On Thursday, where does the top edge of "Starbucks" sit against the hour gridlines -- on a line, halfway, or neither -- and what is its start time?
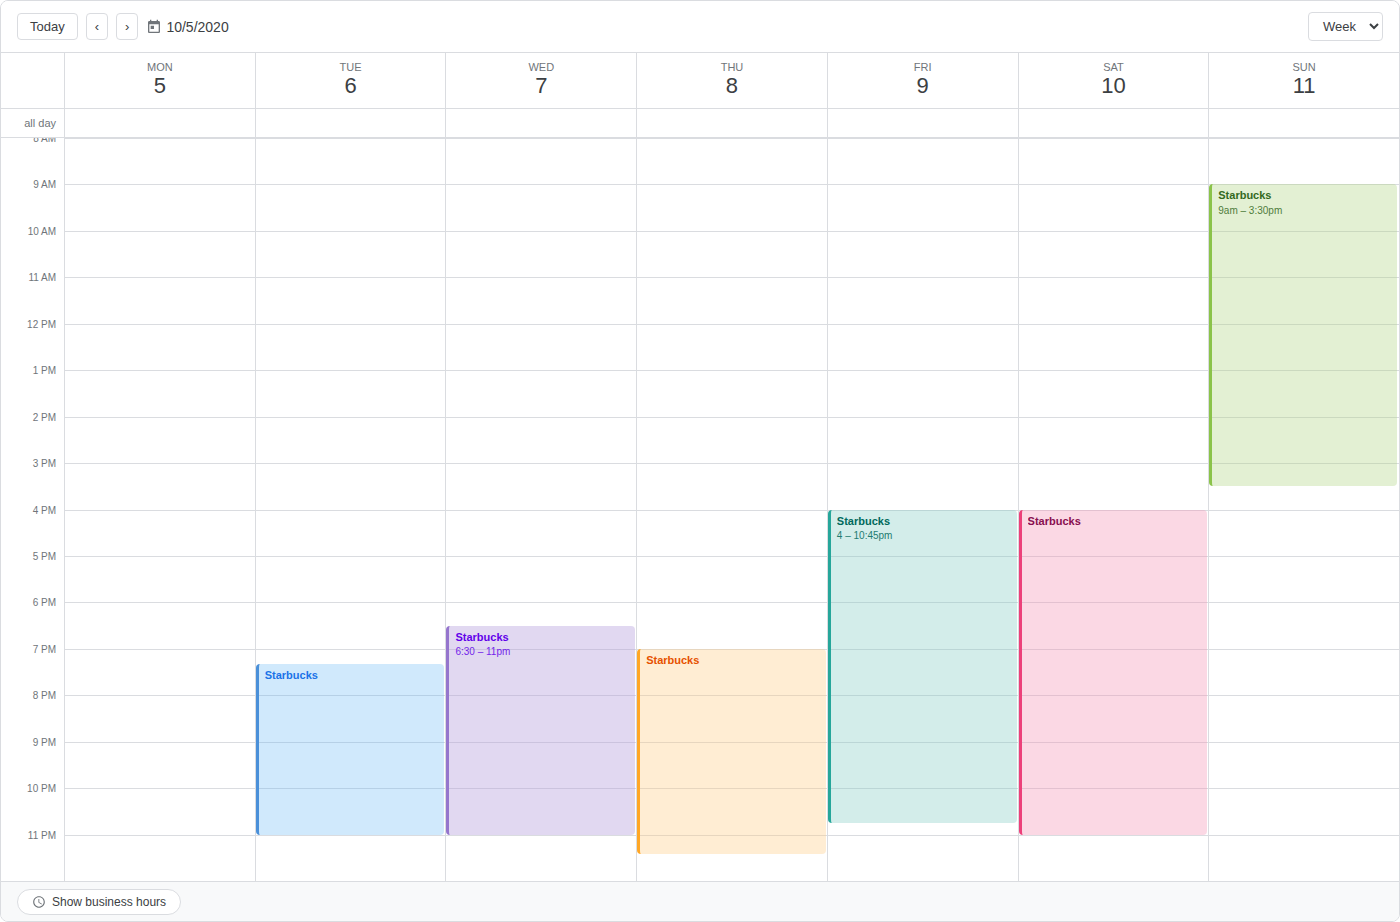
7:00 PM -- exactly on the 7 PM line.